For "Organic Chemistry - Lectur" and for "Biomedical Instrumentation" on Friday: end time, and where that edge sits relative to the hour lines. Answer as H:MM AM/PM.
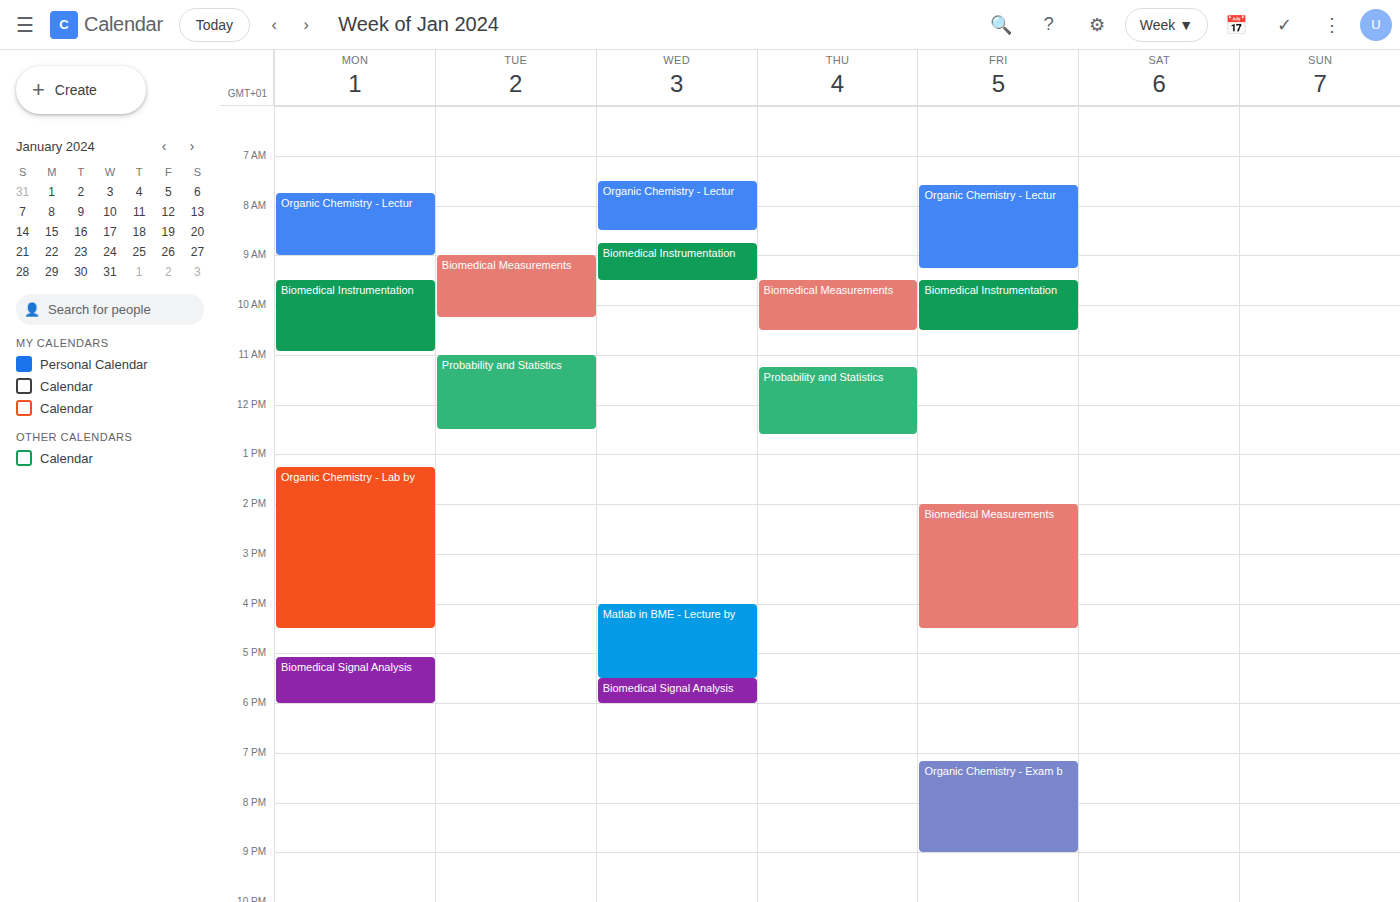
"Organic Chemistry - Lectur": 9:15 AM, neither: a quarter of the way from the 9 AM line to the 10 AM line. "Biomedical Instrumentation": 10:30 AM, halfway between the 10 AM and 11 AM lines.